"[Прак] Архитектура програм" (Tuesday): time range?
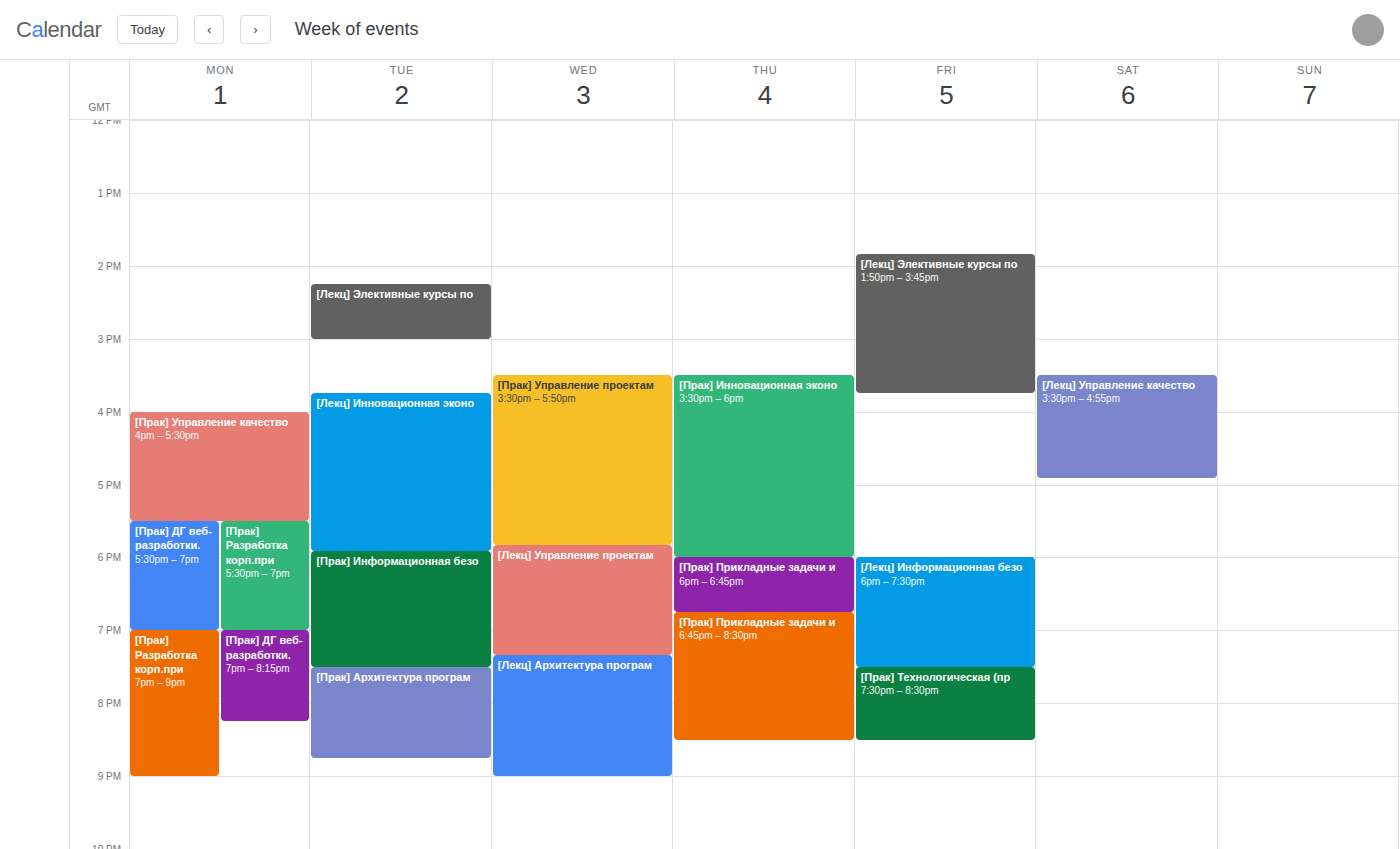
7:30 PM to 8:45 PM